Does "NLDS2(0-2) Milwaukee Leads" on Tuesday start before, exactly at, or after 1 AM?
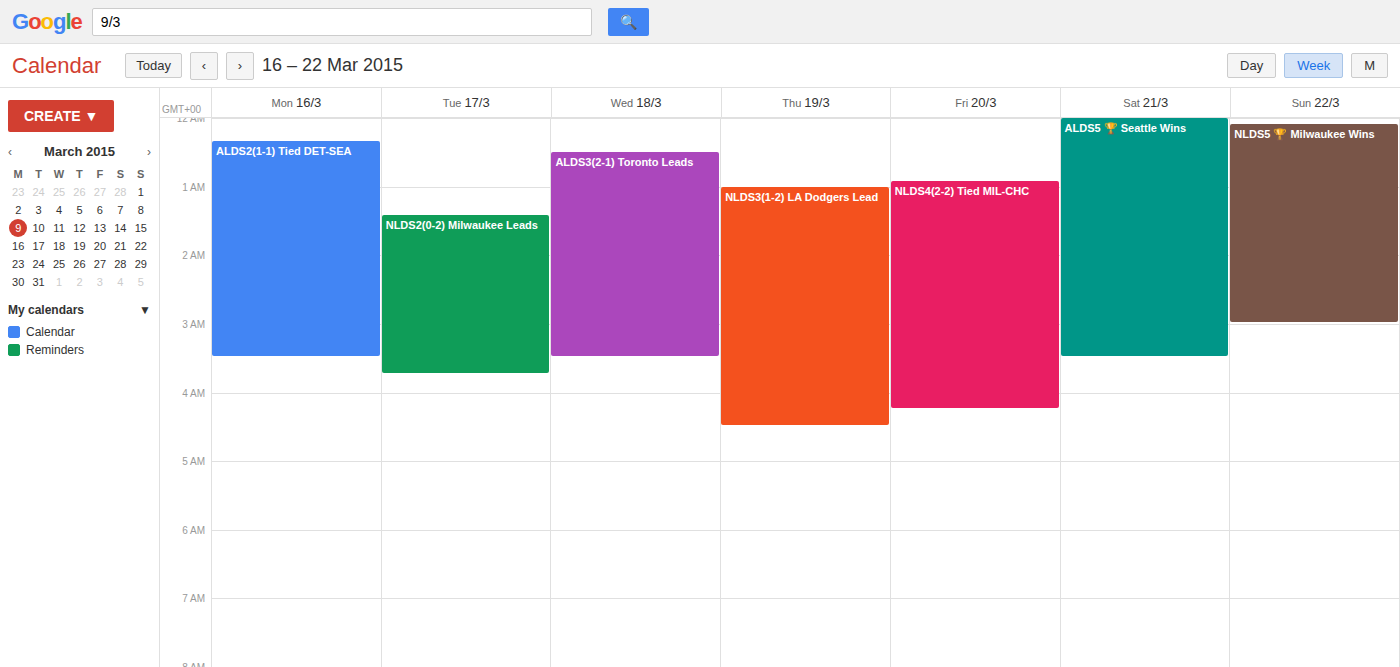
1:25 AM -- after 1 AM, 25 minutes below the 1 AM line.